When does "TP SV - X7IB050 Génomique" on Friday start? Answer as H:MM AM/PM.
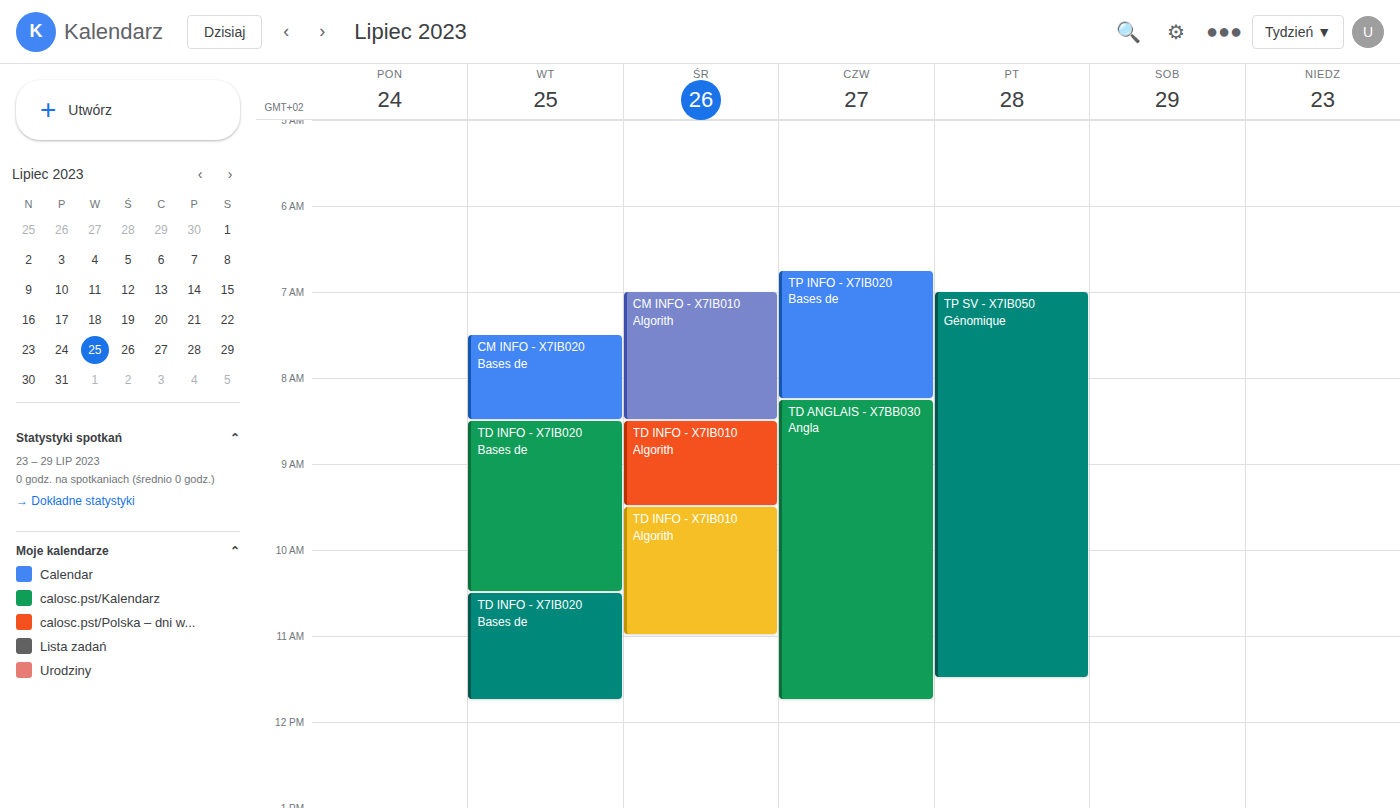
7:00 AM